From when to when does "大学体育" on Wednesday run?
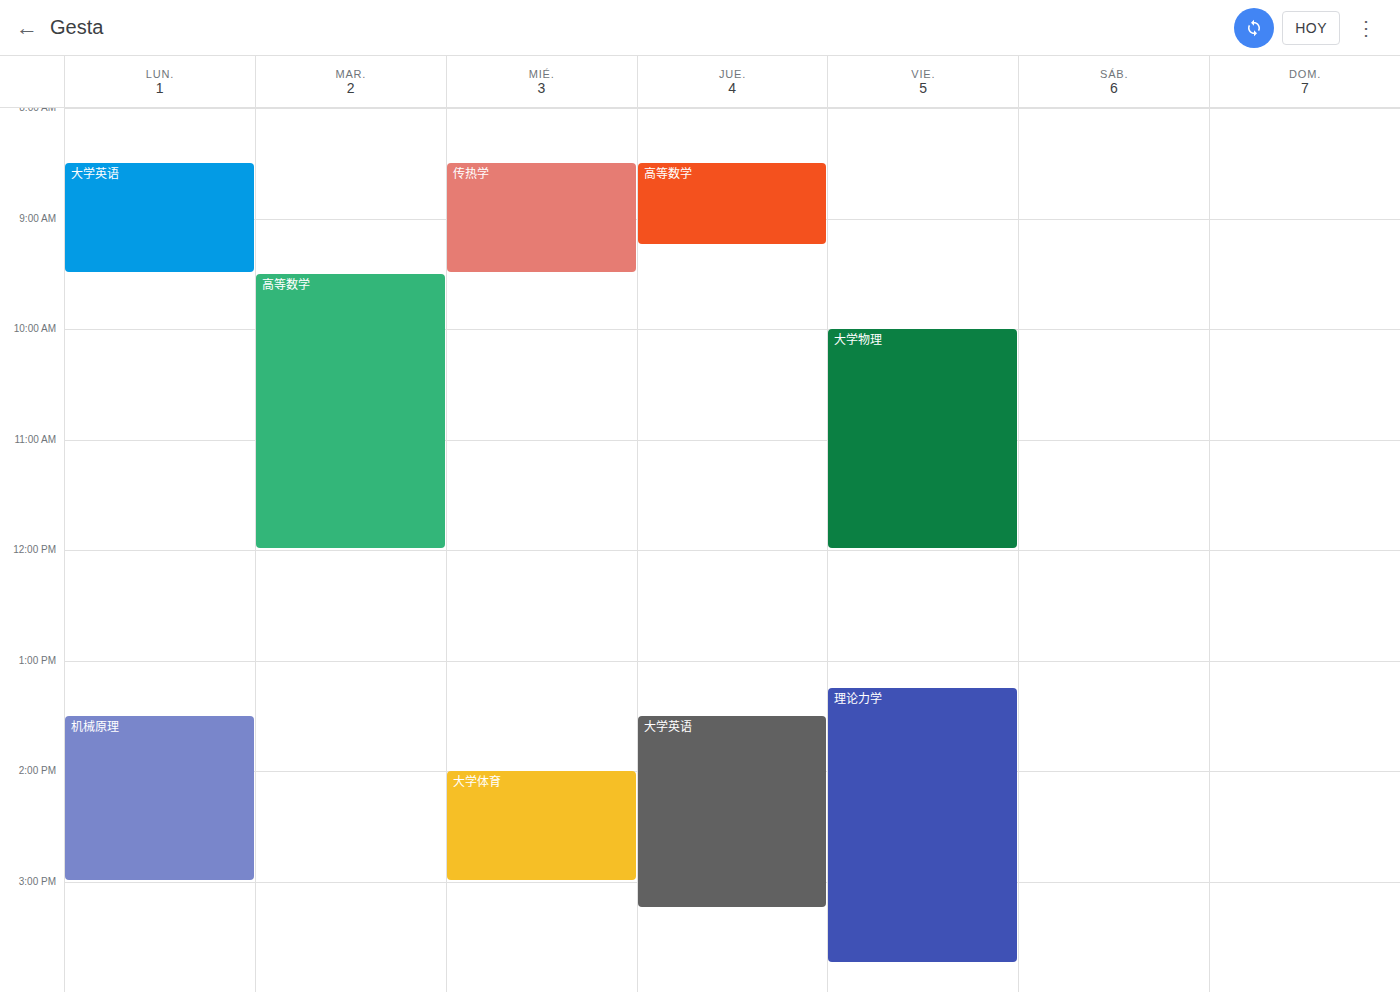
2:00 PM to 3:00 PM